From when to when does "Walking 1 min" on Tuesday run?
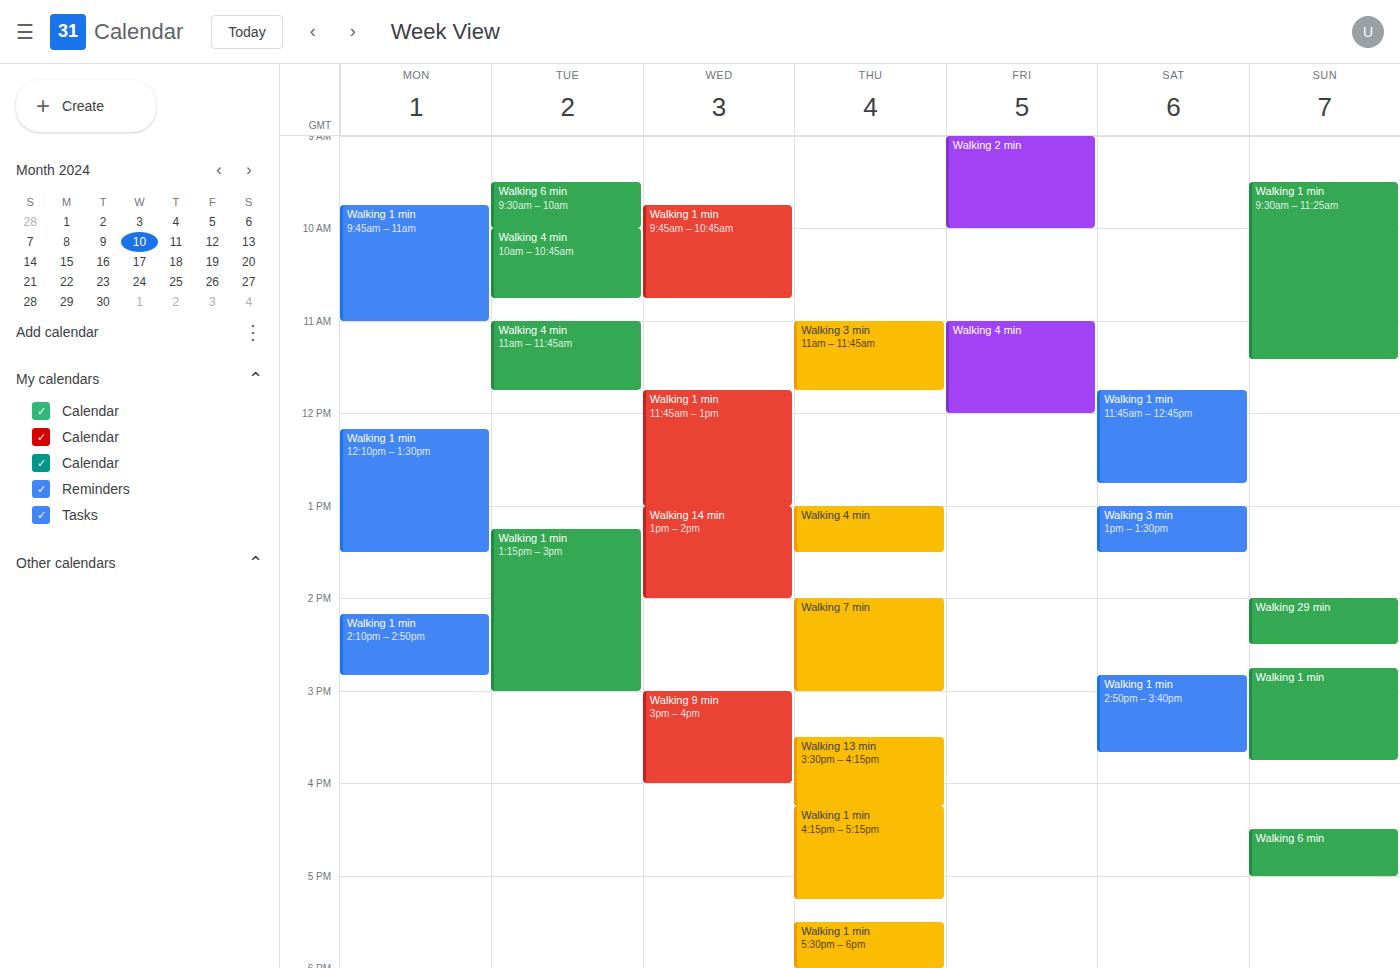
1:15 PM to 3:00 PM